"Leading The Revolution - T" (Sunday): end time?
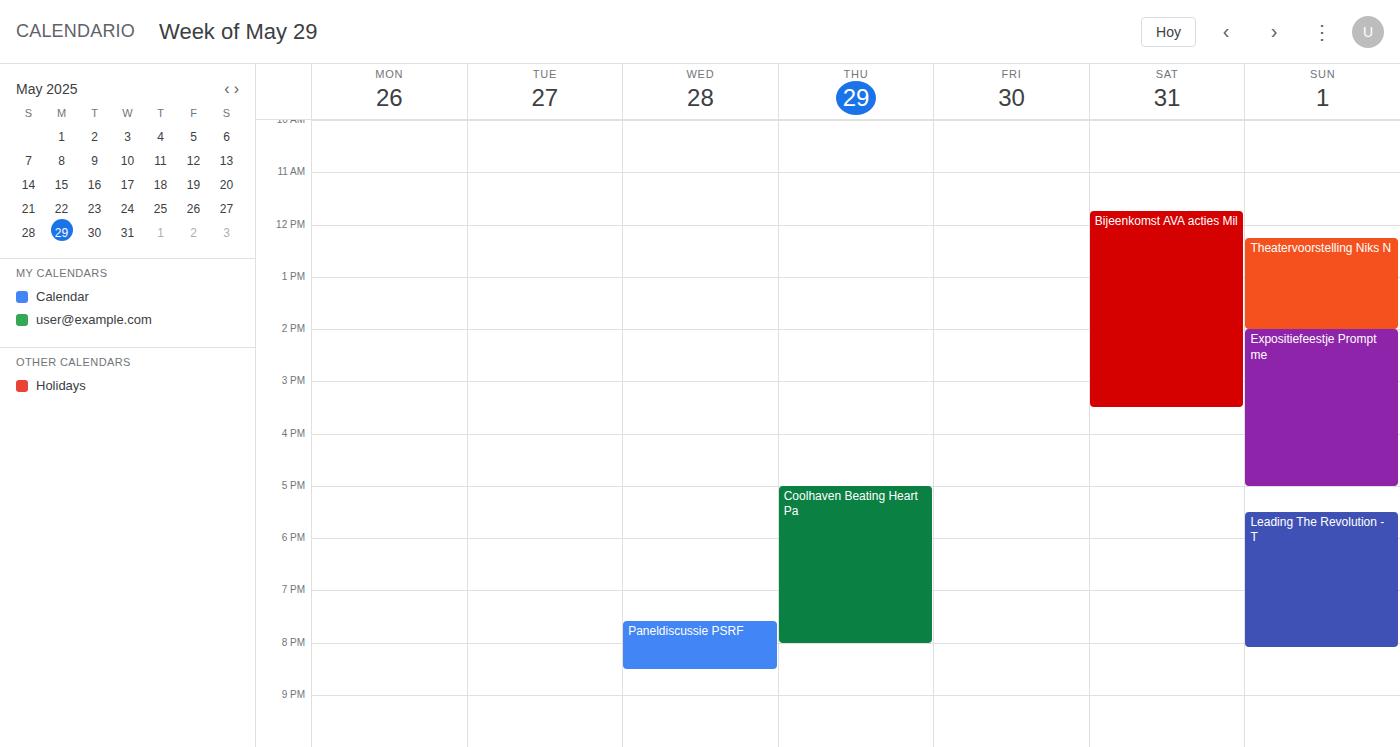
8:05 PM